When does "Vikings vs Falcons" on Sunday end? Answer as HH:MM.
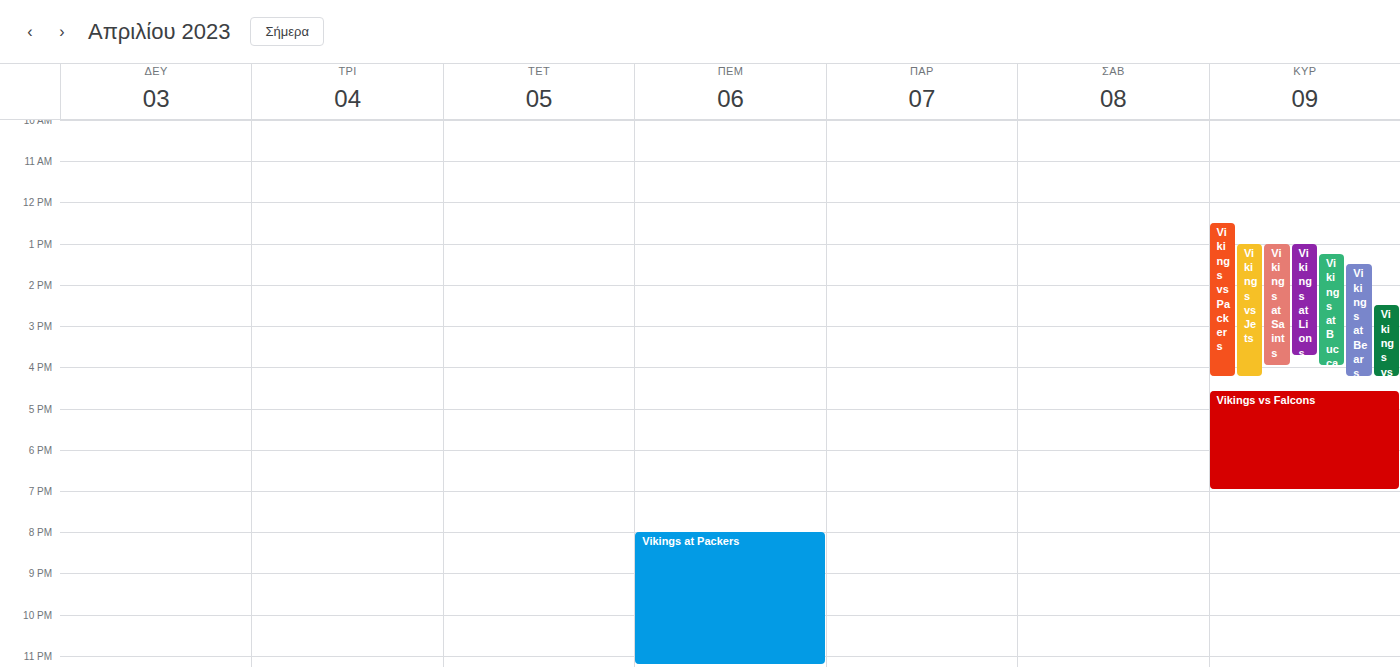
19:00